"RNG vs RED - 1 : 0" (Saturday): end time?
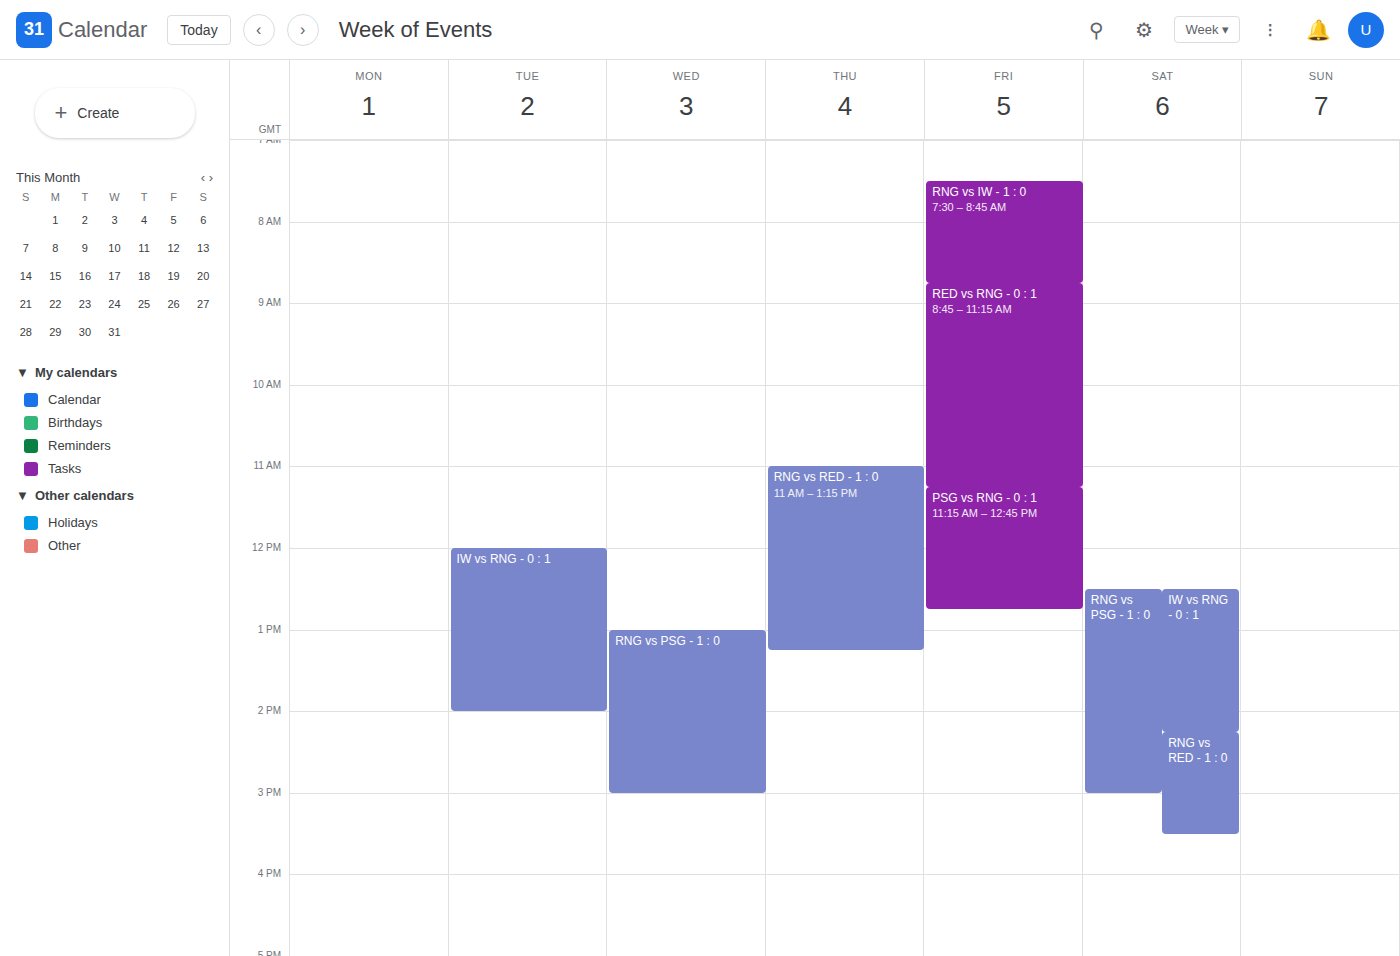
3:30 PM